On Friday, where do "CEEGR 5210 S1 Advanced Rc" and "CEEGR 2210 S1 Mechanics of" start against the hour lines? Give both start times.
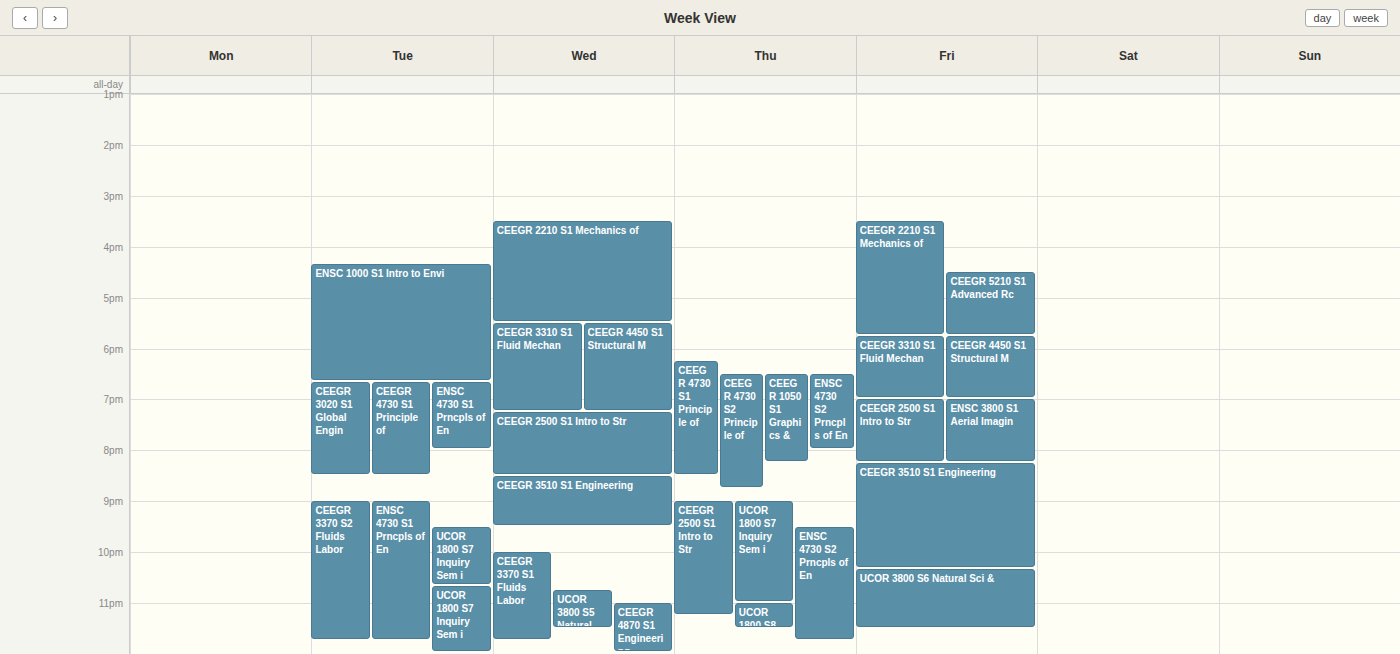
"CEEGR 5210 S1 Advanced Rc": 4:30 PM, halfway between the 4 PM and 5 PM lines. "CEEGR 2210 S1 Mechanics of": 3:30 PM, halfway between the 3 PM and 4 PM lines.